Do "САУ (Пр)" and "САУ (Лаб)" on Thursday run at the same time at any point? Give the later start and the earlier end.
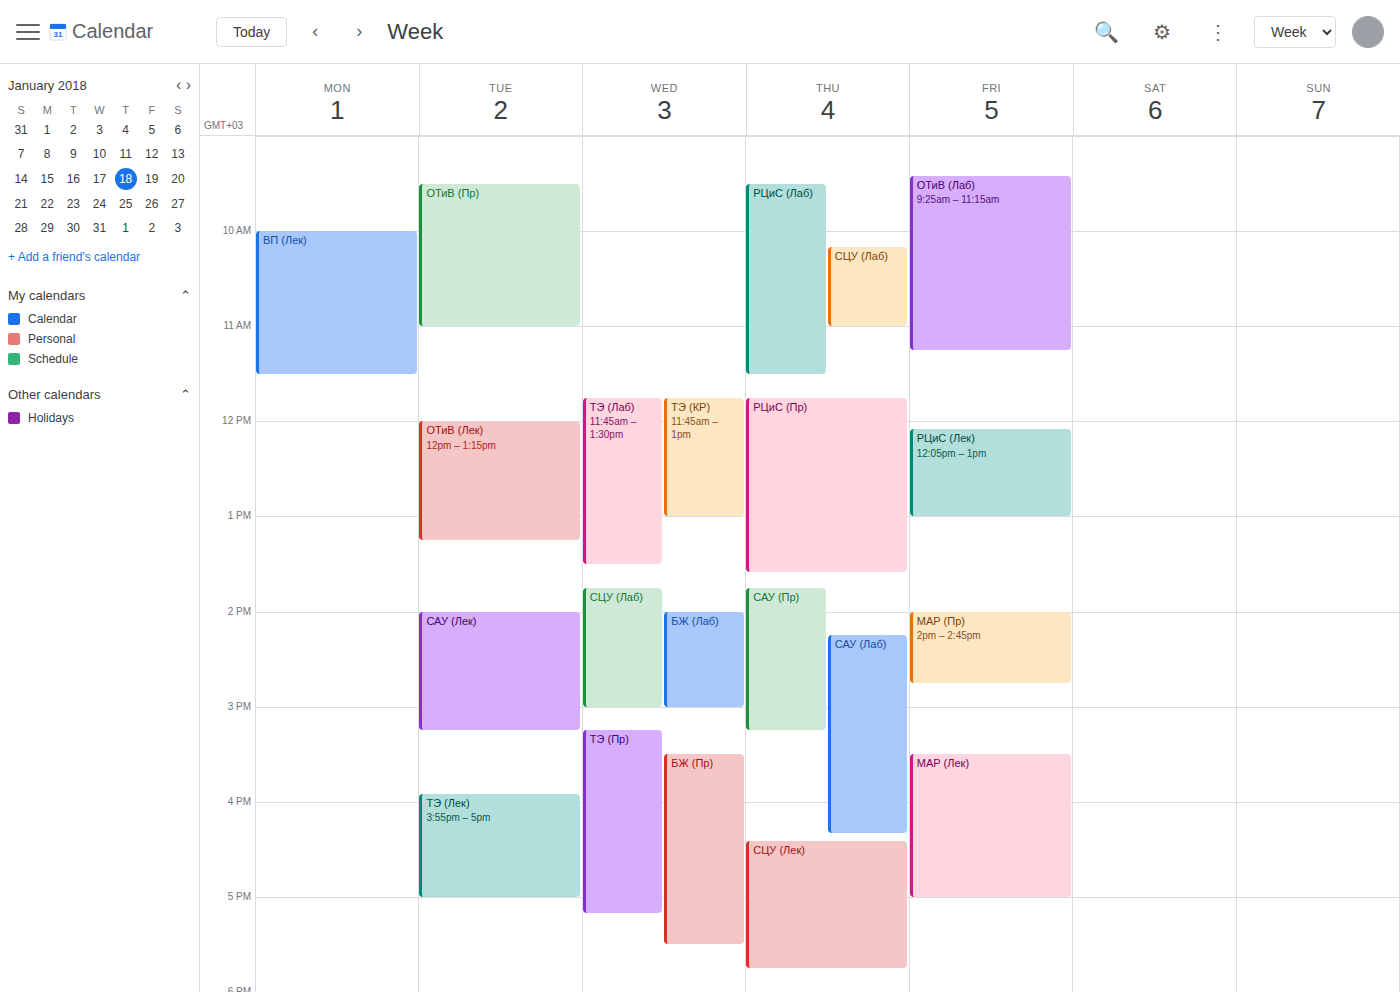
"САУ (Лаб)" starts at 2:15 PM, before "САУ (Пр)" ends at 3:15 PM -- they overlap.